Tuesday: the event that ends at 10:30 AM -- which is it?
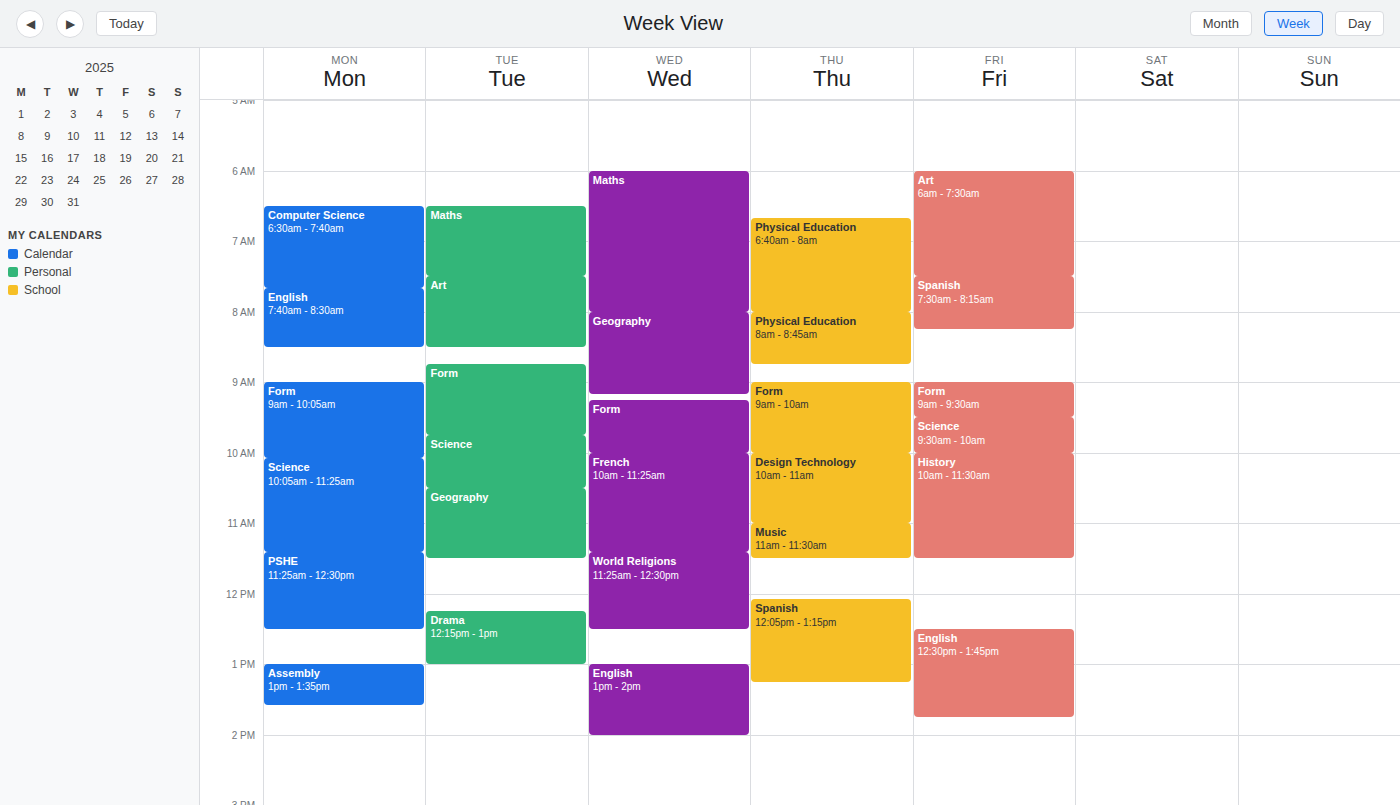
"Science"